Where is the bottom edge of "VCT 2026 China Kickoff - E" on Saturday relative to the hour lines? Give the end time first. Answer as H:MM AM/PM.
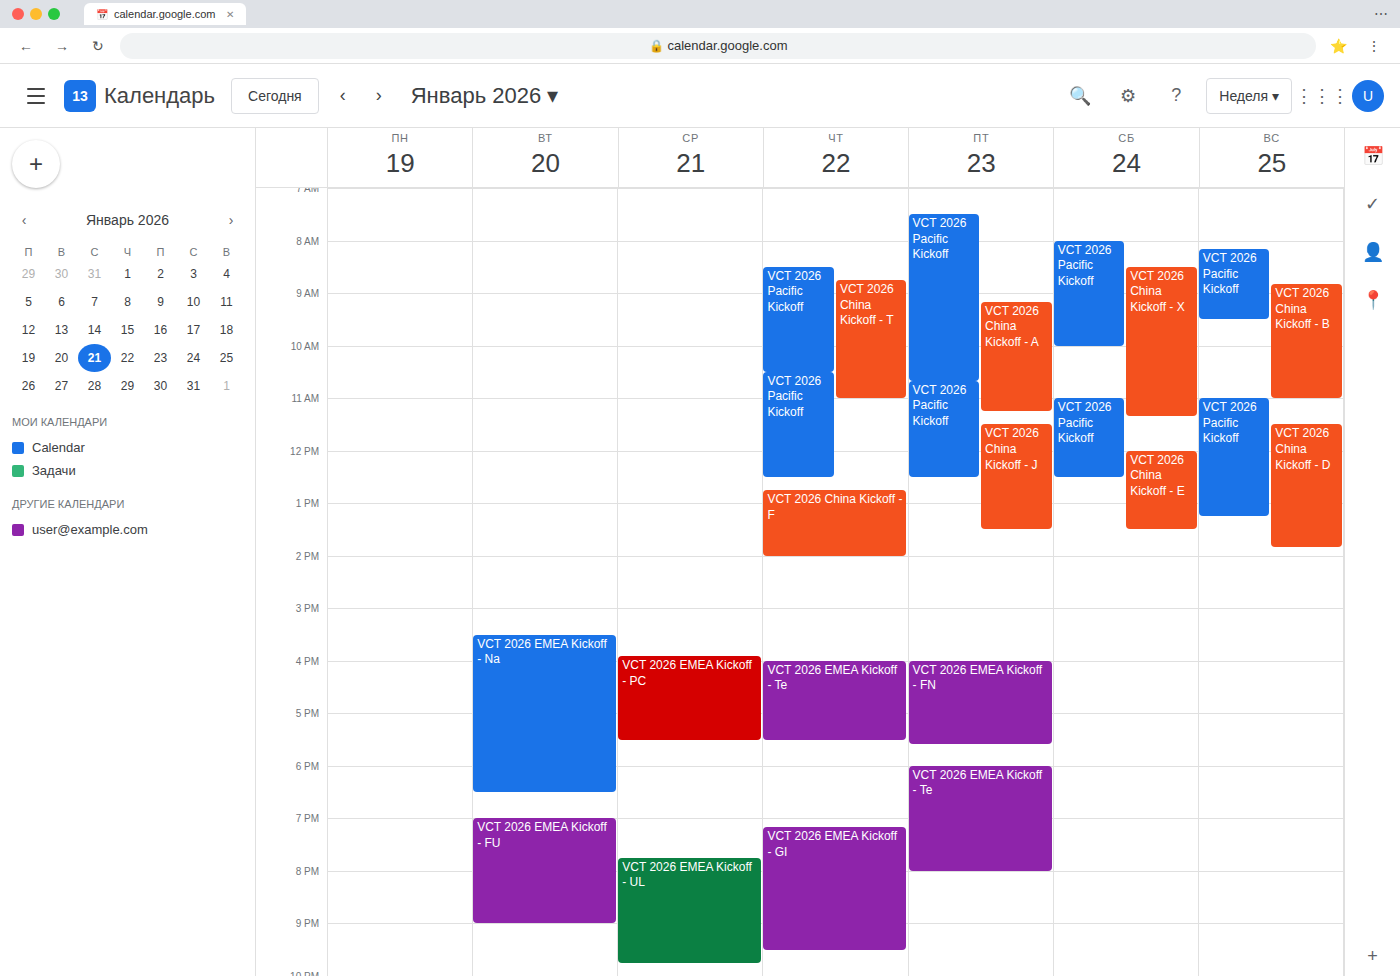
1:30 PM -- halfway between the 1 PM and 2 PM lines.